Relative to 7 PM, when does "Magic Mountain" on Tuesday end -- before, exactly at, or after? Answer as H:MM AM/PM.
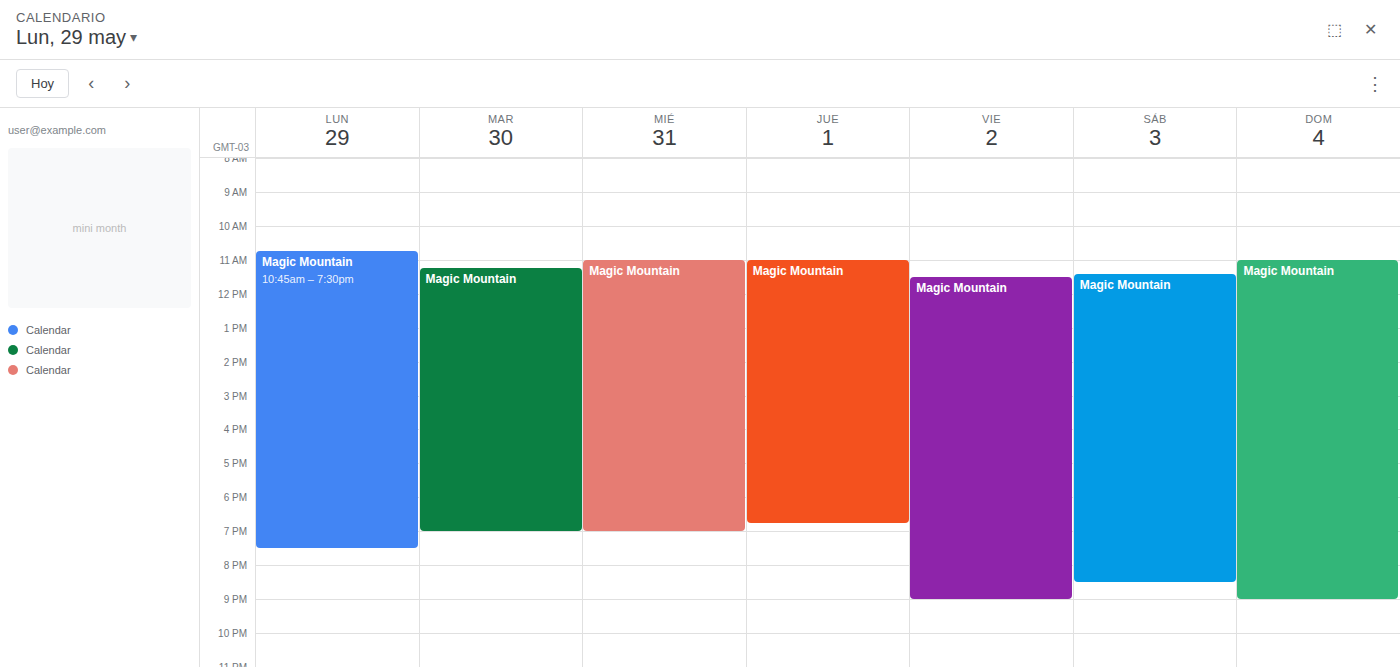
7:00 PM -- exactly at 7 PM, on the 7 PM line.